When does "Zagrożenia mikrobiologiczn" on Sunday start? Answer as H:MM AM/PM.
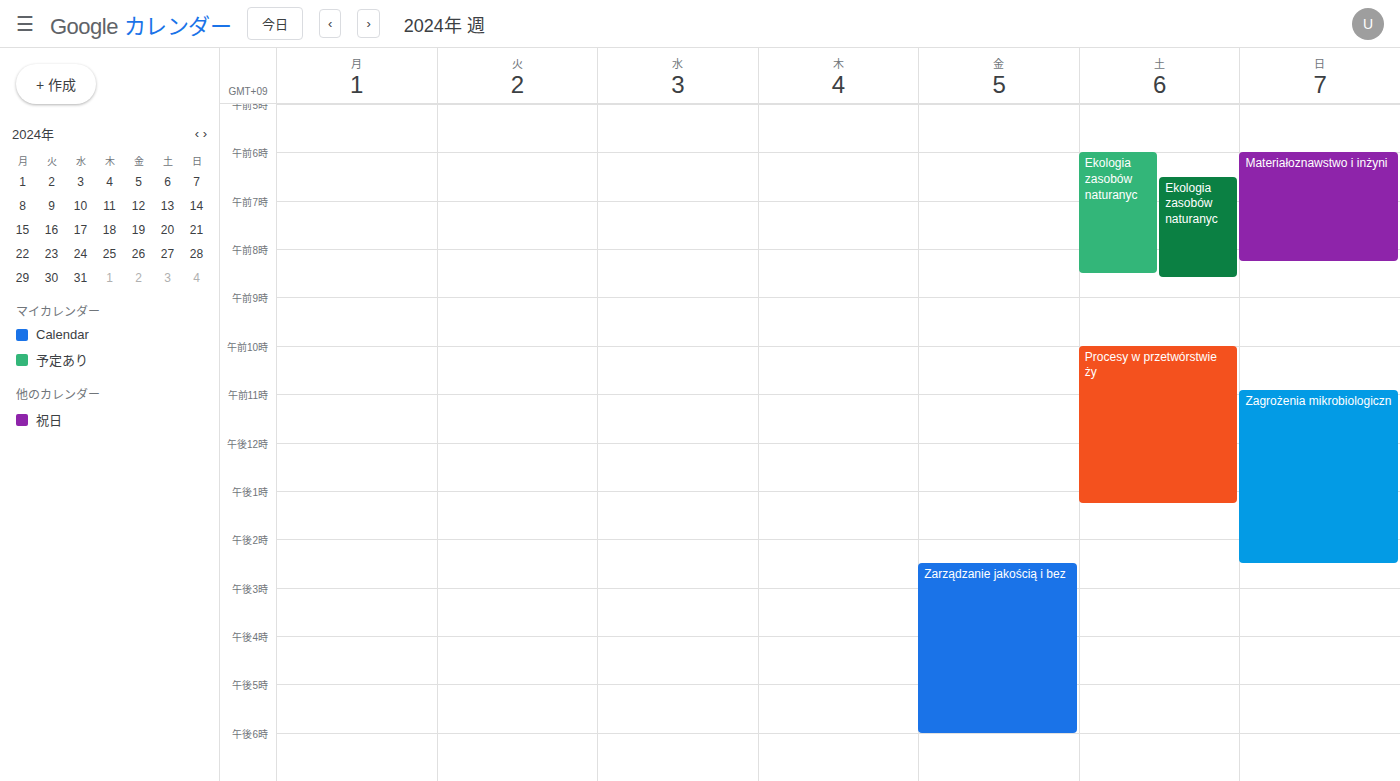
10:55 AM